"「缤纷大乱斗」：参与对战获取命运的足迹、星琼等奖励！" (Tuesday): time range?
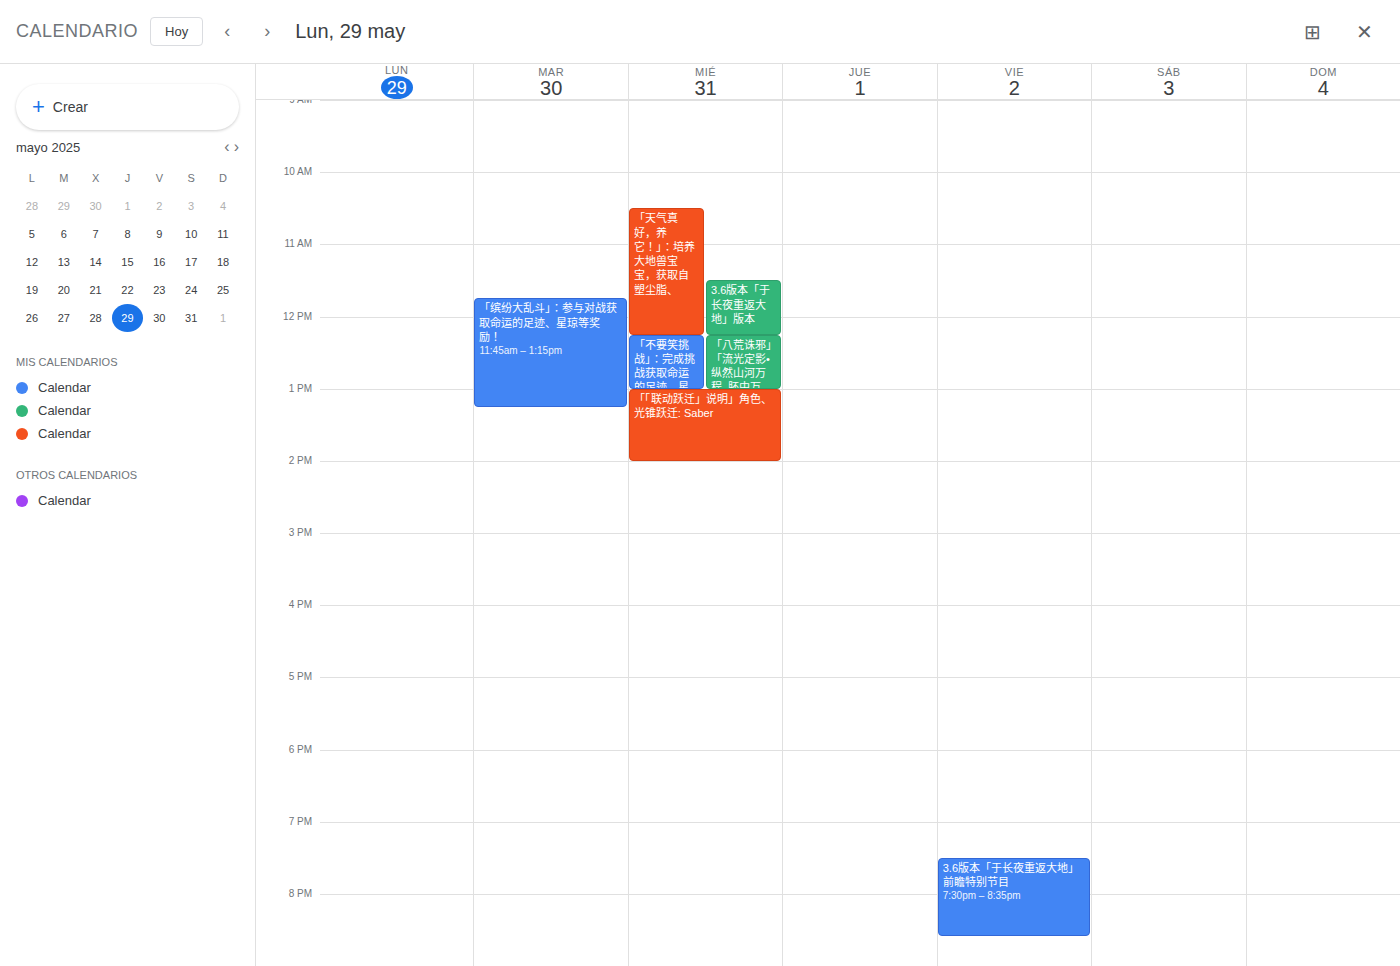
11:45 AM to 1:15 PM